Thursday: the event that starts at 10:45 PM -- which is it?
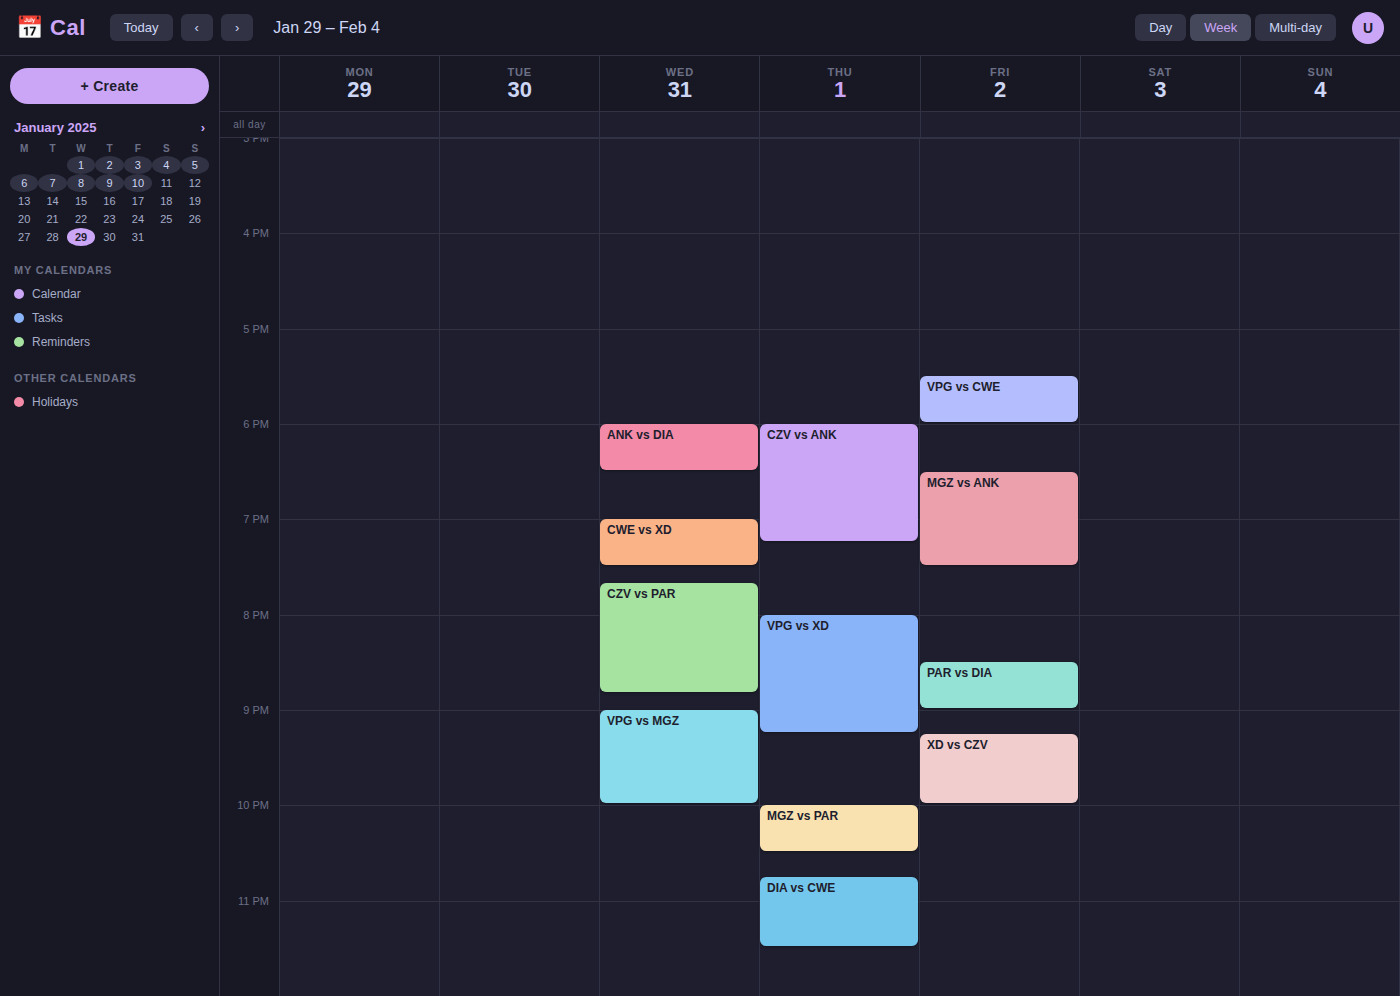
"DIA vs CWE"